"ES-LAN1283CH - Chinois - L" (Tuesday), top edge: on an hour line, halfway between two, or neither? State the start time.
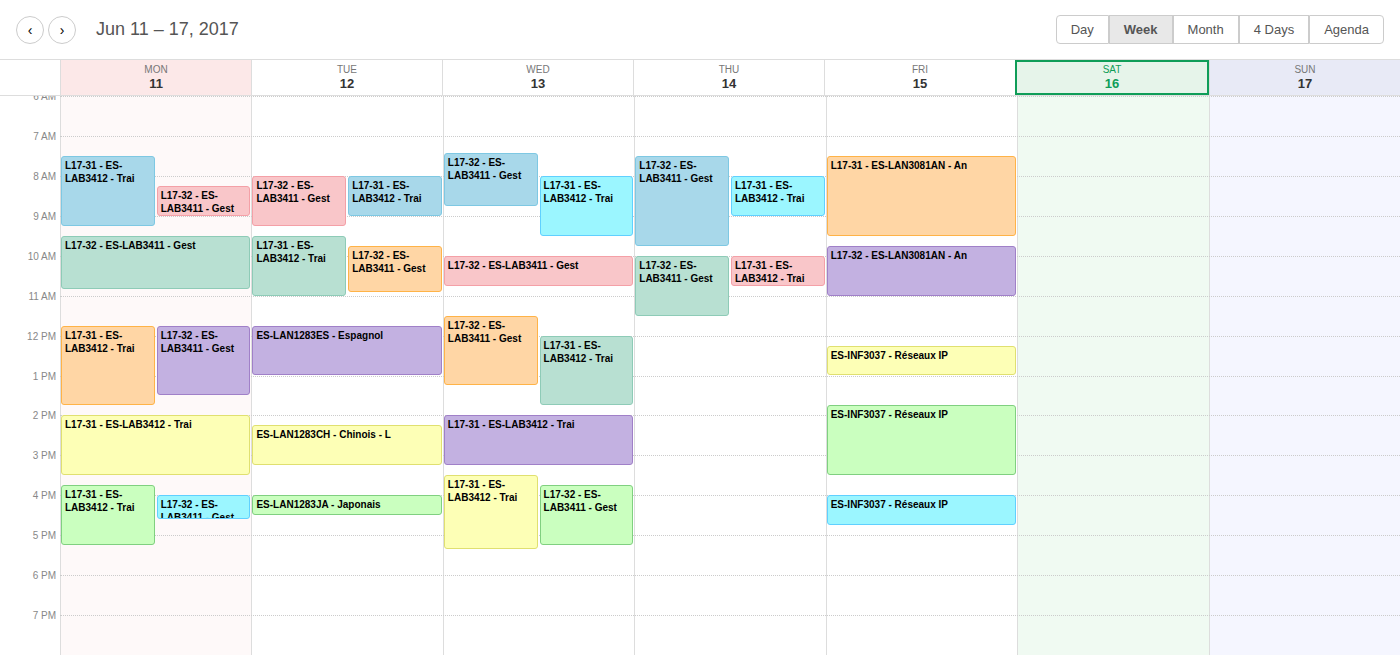
14:15 -- neither: a quarter of the way from the 14:00 line to the 15:00 line.